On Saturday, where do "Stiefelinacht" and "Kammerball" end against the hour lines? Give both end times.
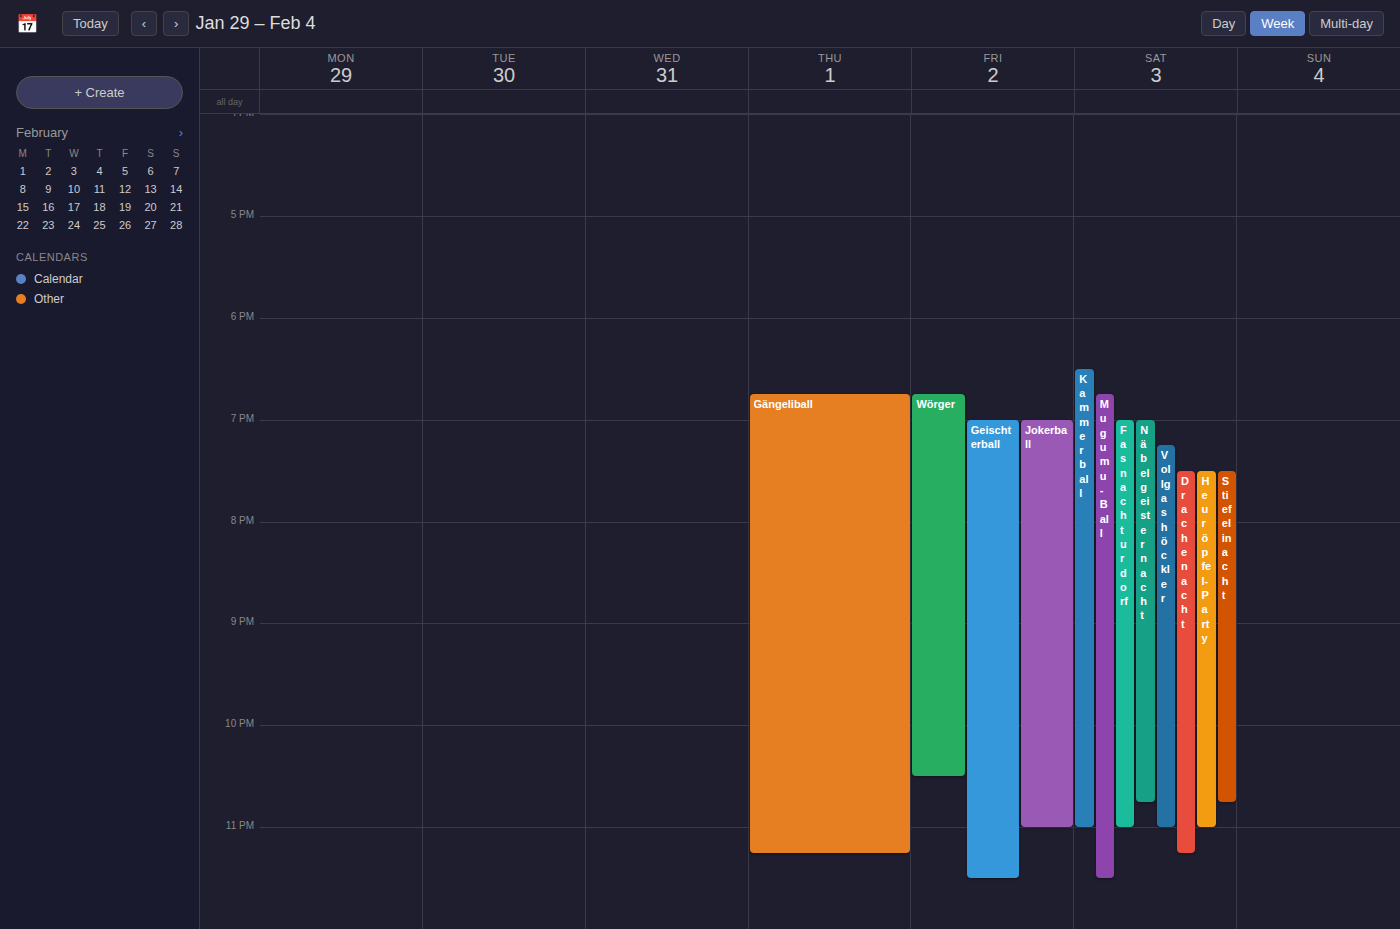
"Stiefelinacht": 10:45 PM, neither: three quarters of the way from the 10 PM line to the 11 PM line. "Kammerball": 11:00 PM, exactly on the 11 PM line.